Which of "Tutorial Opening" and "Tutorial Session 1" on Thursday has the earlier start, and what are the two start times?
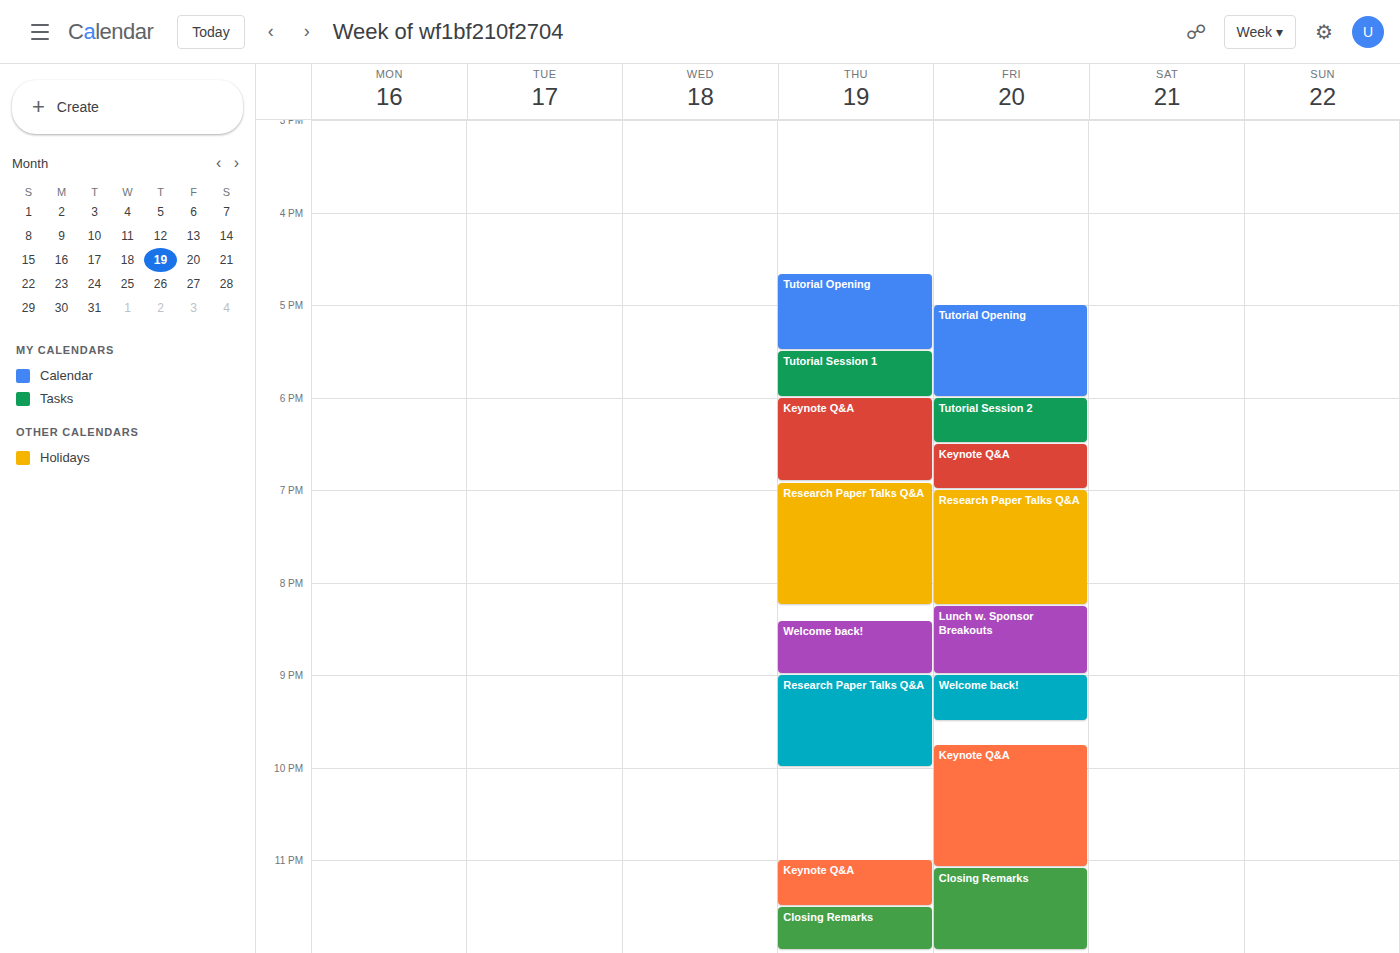
"Tutorial Opening" 4:40 PM; "Tutorial Session 1" 5:30 PM.